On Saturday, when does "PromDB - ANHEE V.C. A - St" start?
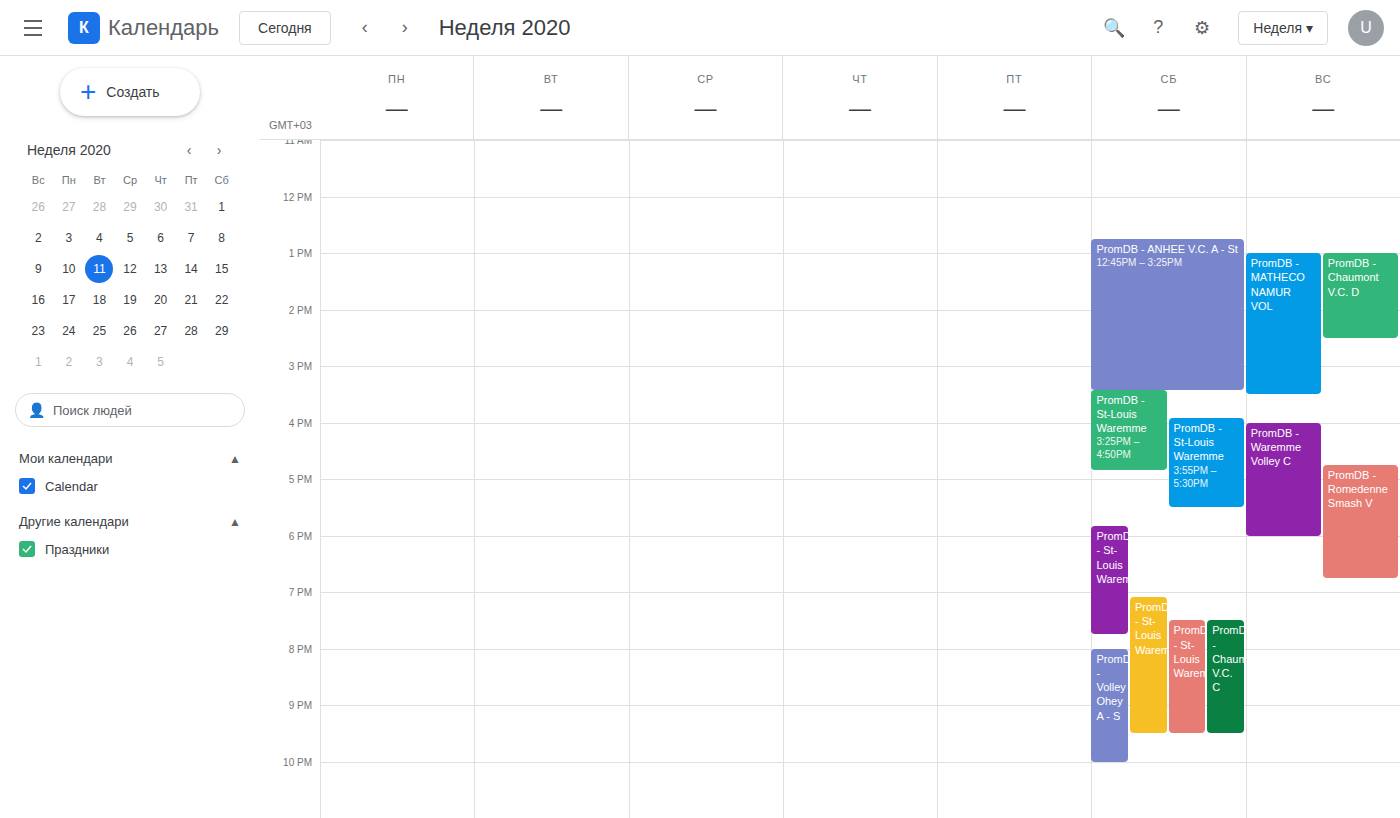
12:45 PM